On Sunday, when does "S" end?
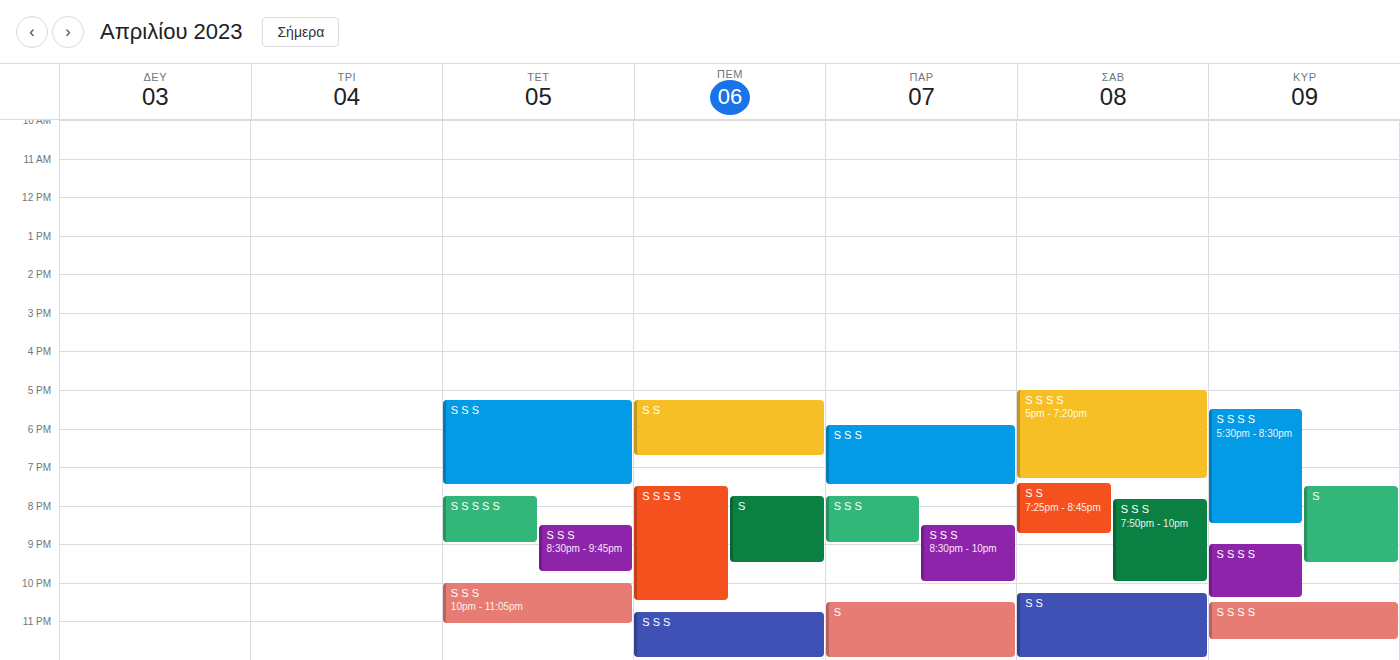
9:30 PM